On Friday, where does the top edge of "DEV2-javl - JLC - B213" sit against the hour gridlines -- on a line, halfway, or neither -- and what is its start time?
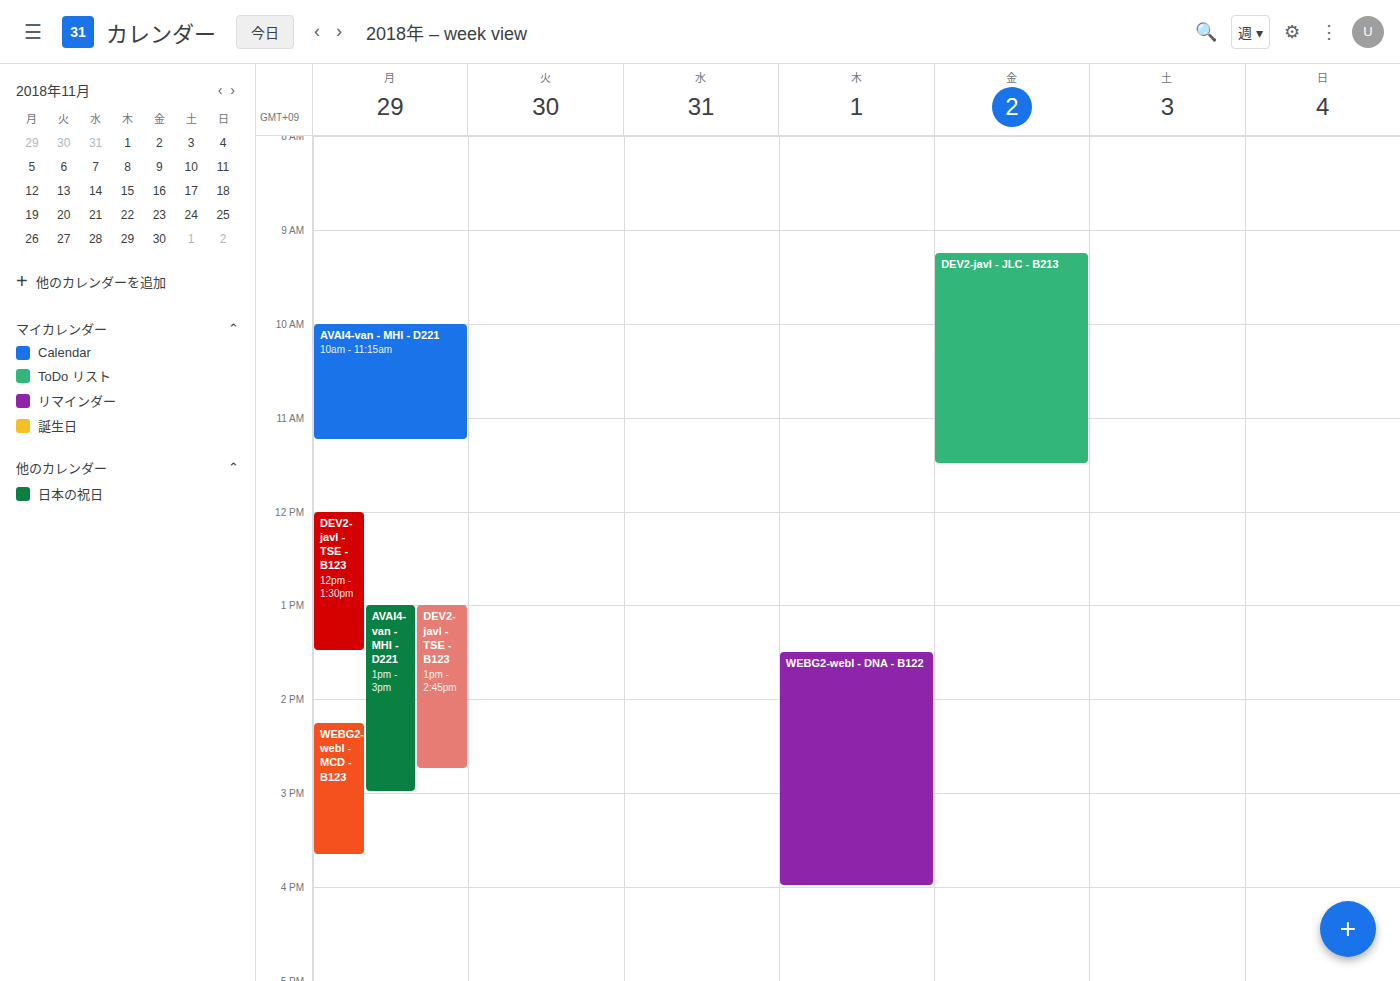
9:15 AM -- neither: a quarter of the way from the 9 AM line to the 10 AM line.